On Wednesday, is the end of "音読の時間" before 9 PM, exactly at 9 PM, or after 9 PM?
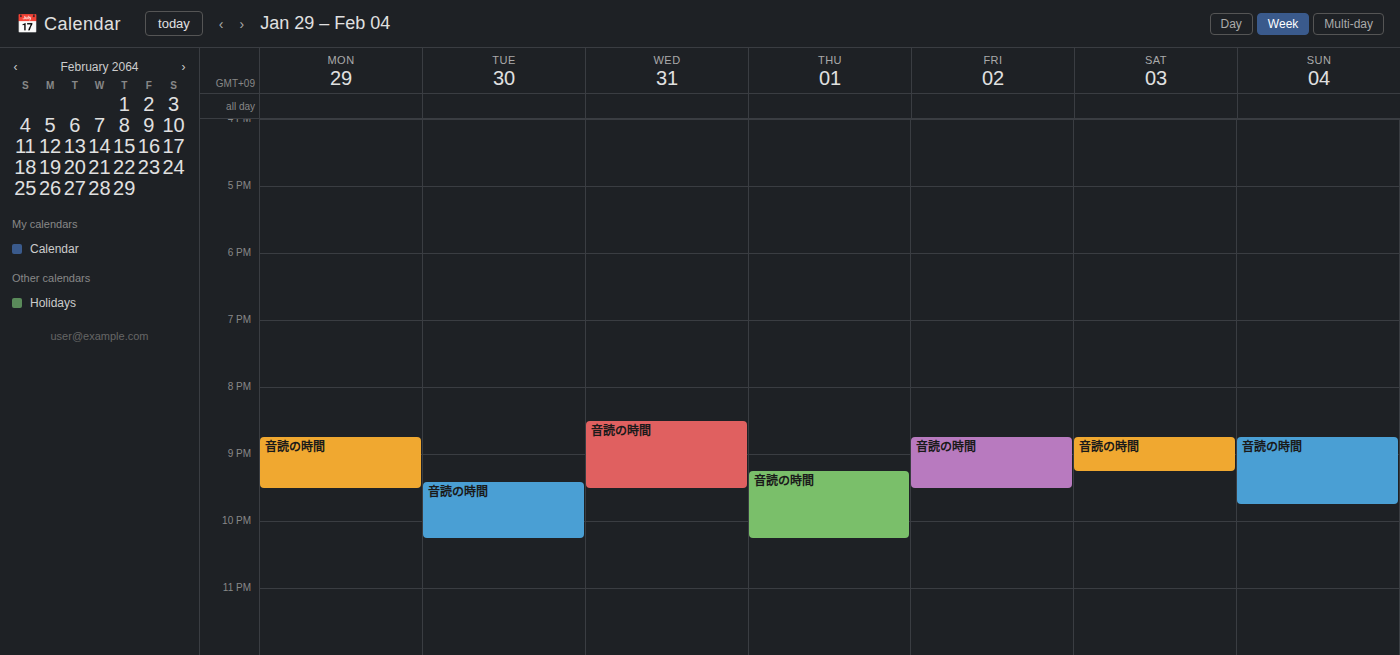
9:30 PM -- after 9 PM, 30 minutes below the 9 PM line.